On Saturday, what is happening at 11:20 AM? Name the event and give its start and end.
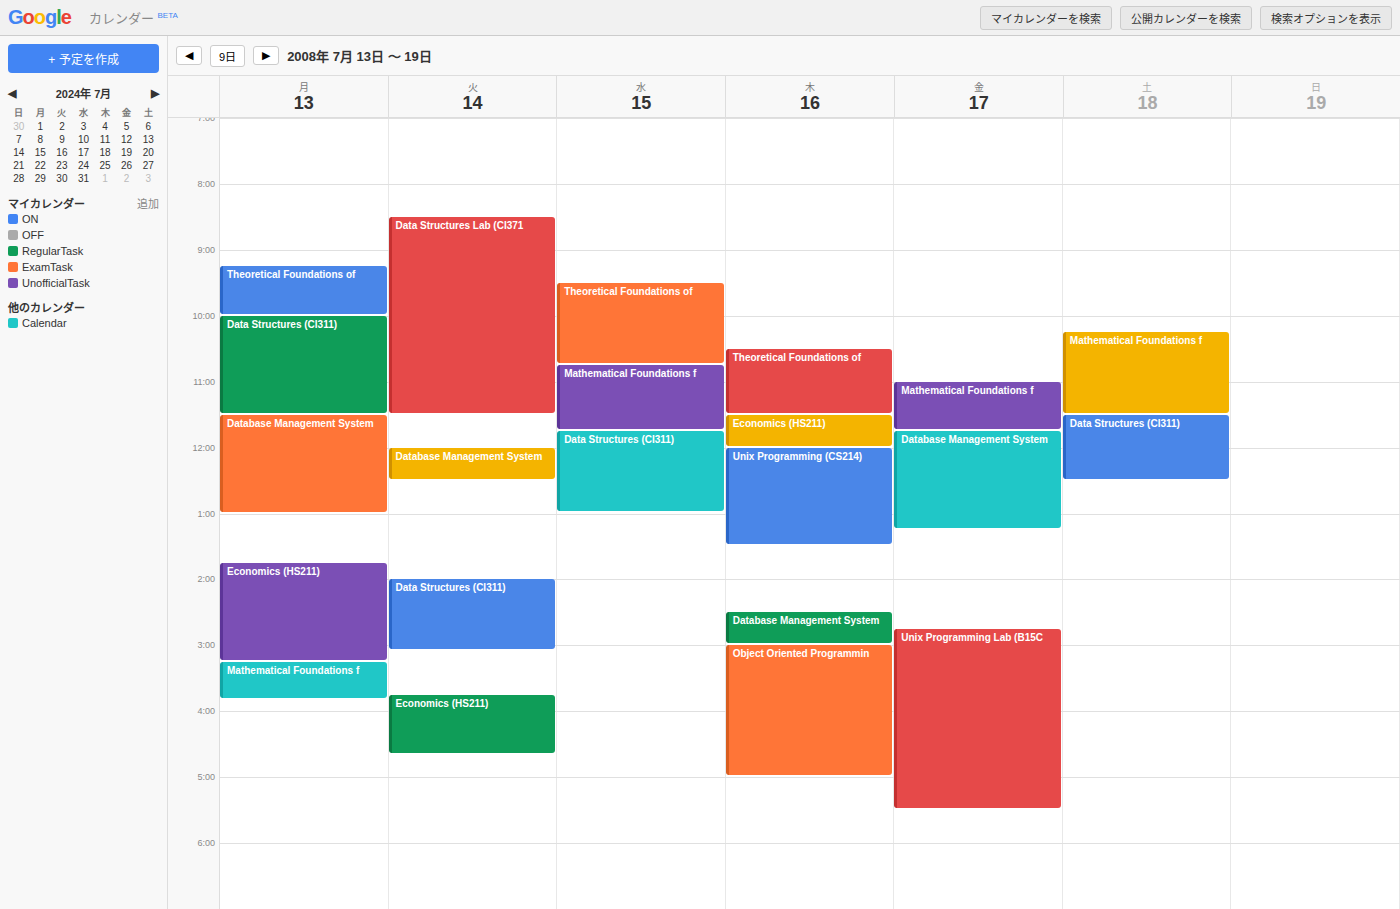
"Mathematical Foundations f", 10:15 AM to 11:30 AM